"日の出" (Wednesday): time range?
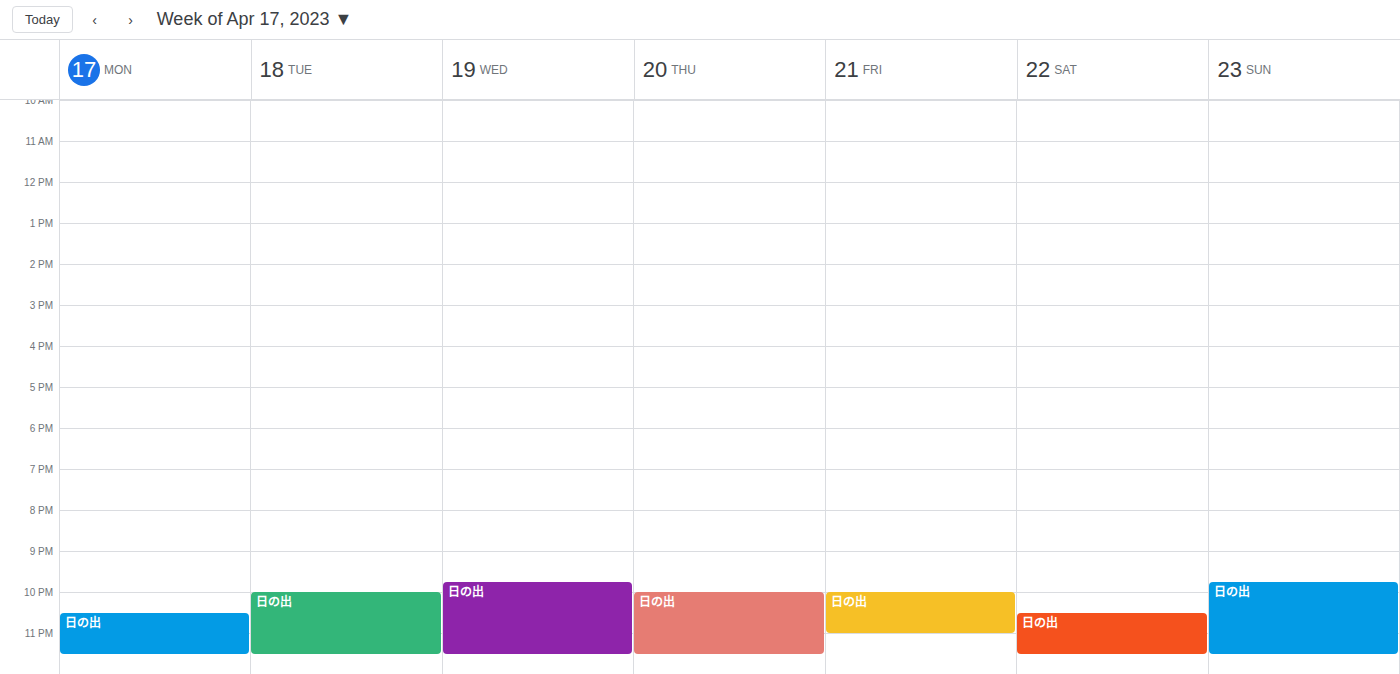
9:45 PM to 11:30 PM